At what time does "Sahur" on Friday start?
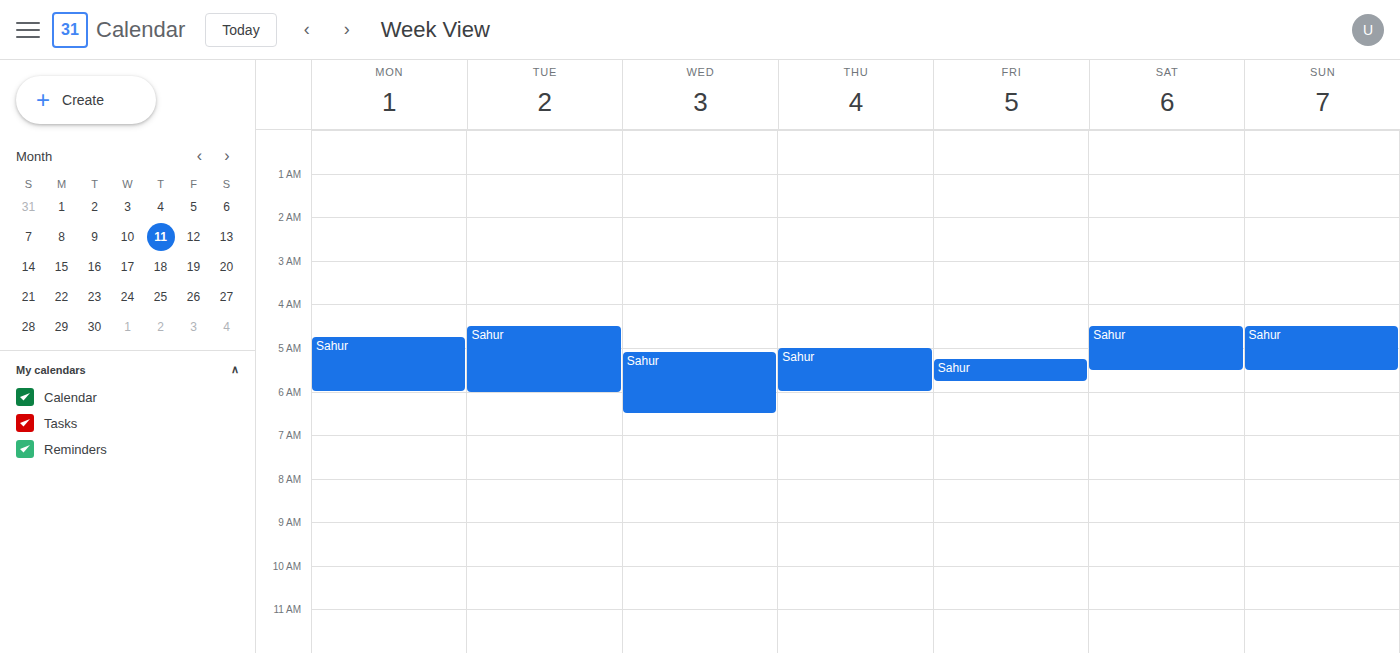
5:15 AM